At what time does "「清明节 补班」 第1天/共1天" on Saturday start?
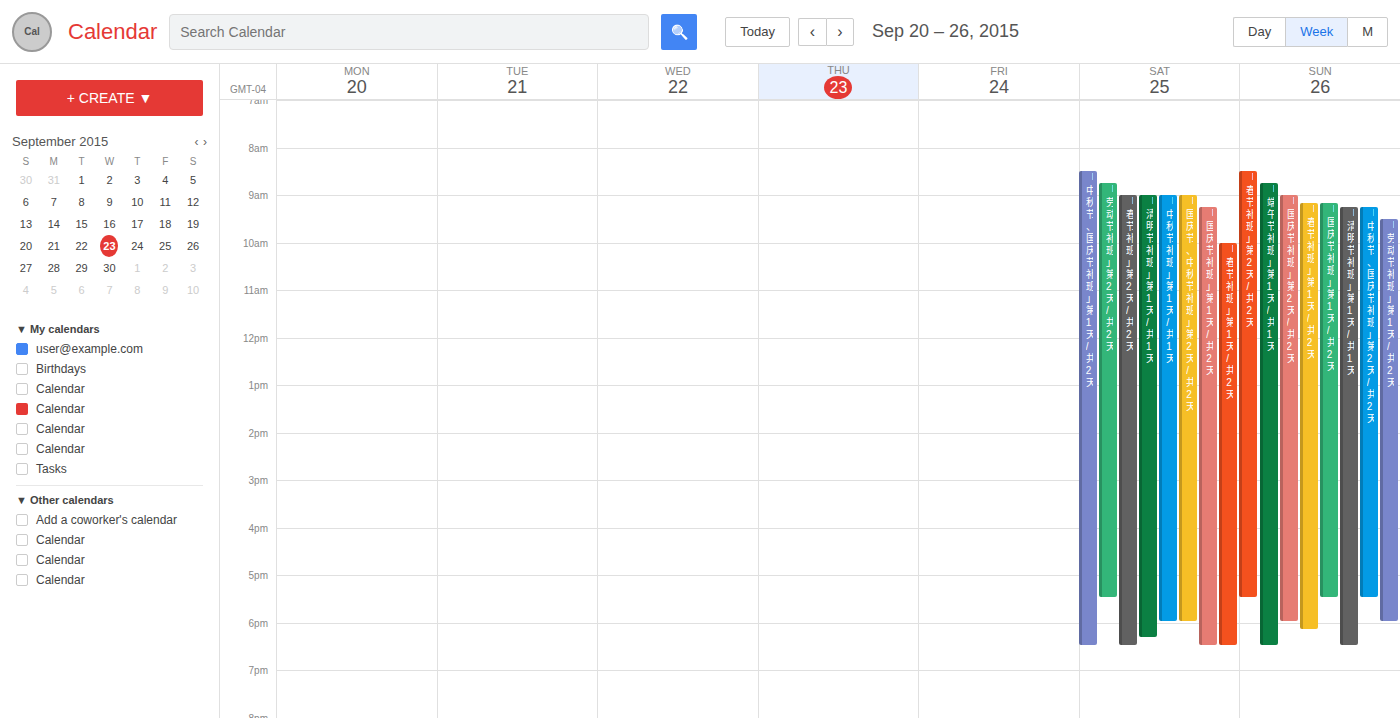
9:00 AM